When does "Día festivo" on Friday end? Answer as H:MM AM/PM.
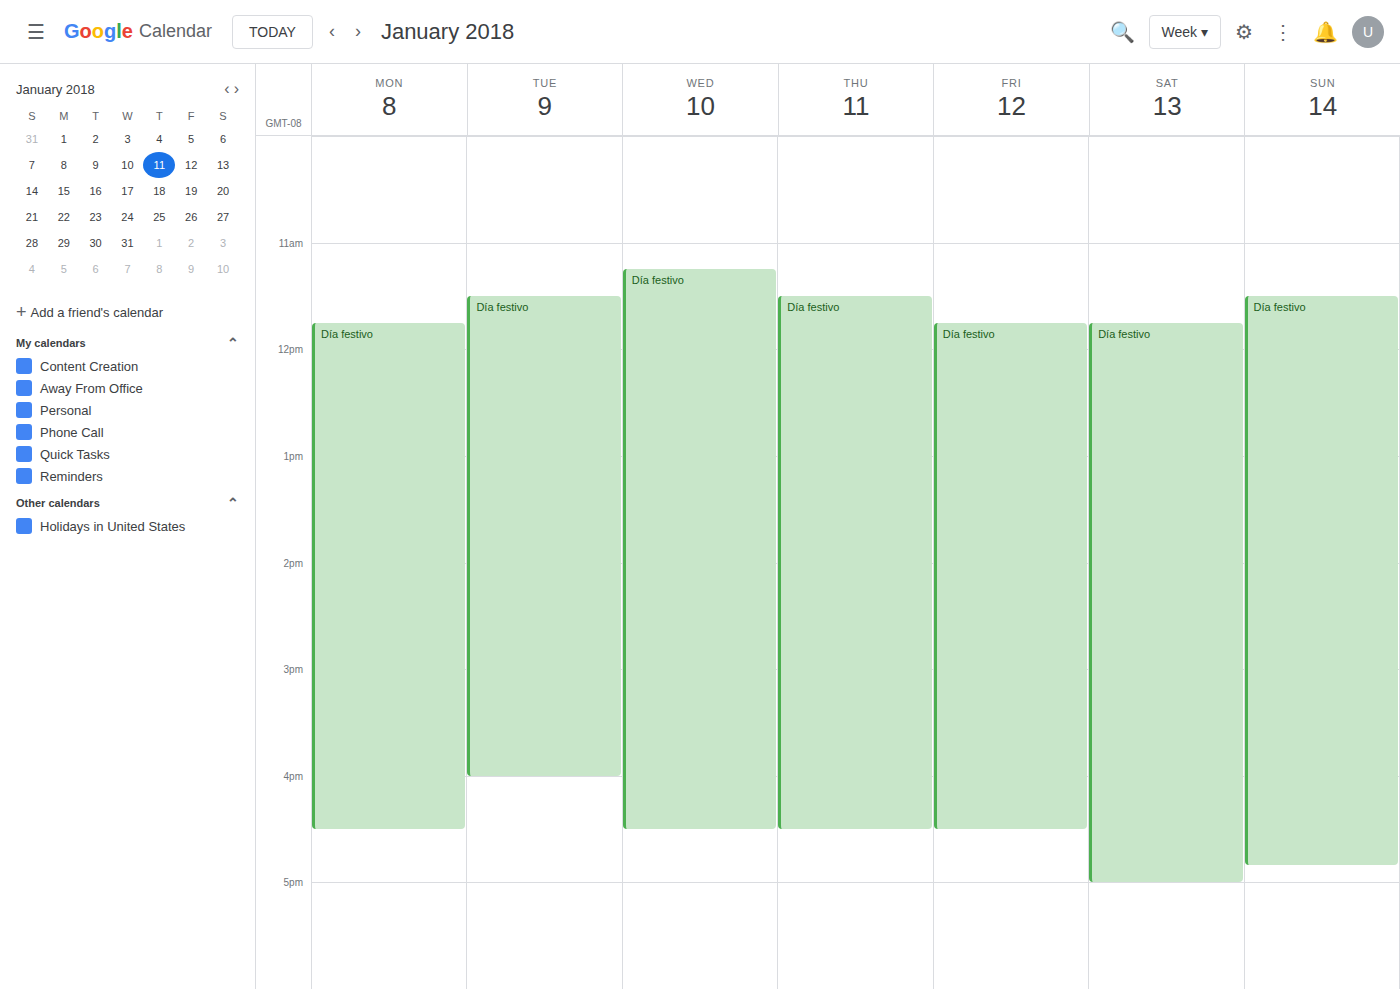
4:30 PM